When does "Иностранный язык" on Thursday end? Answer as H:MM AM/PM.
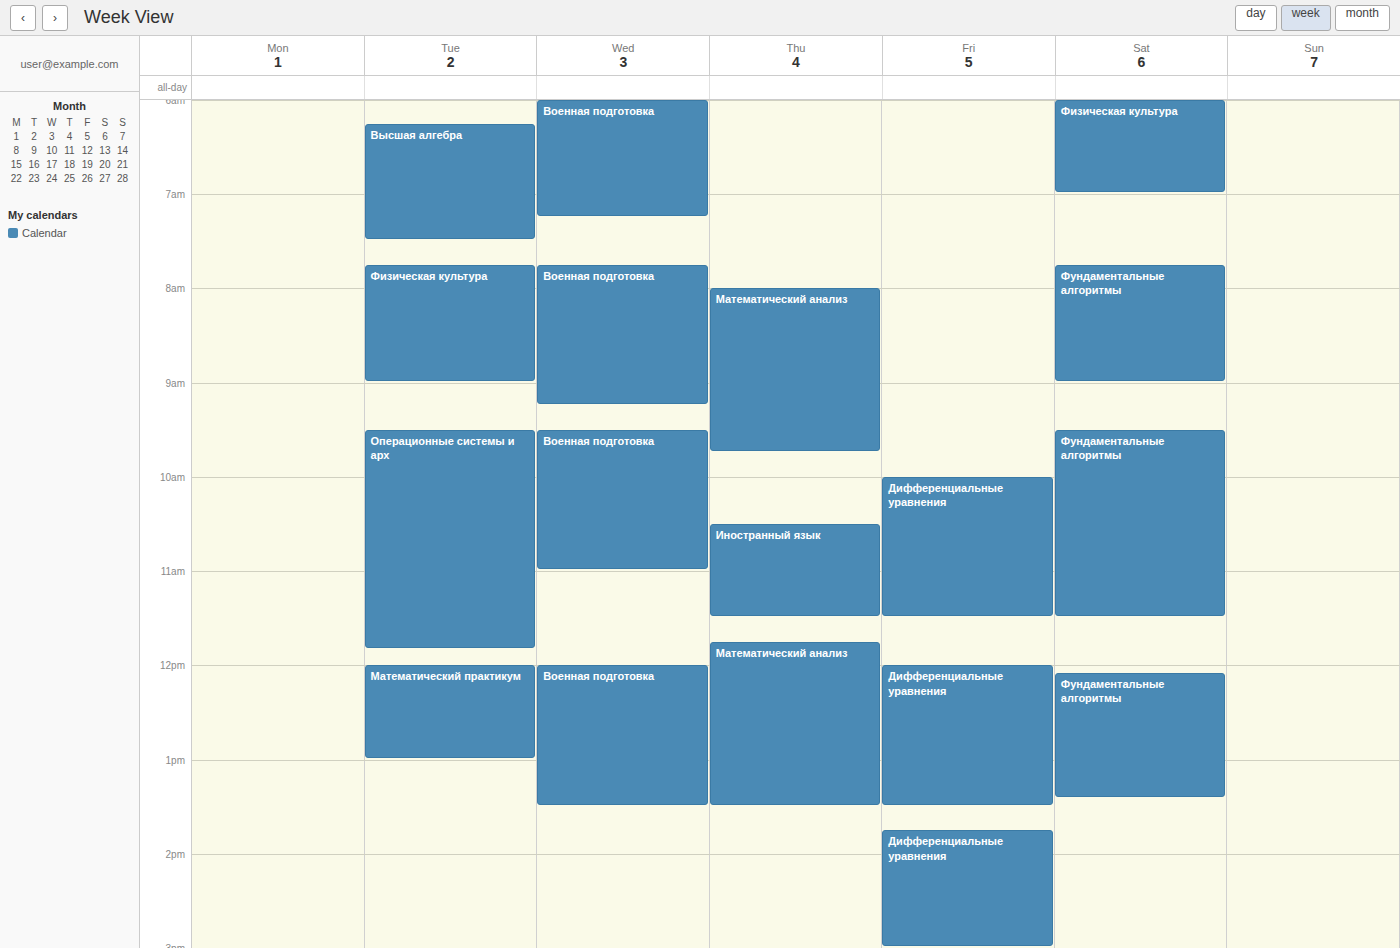
11:30 AM